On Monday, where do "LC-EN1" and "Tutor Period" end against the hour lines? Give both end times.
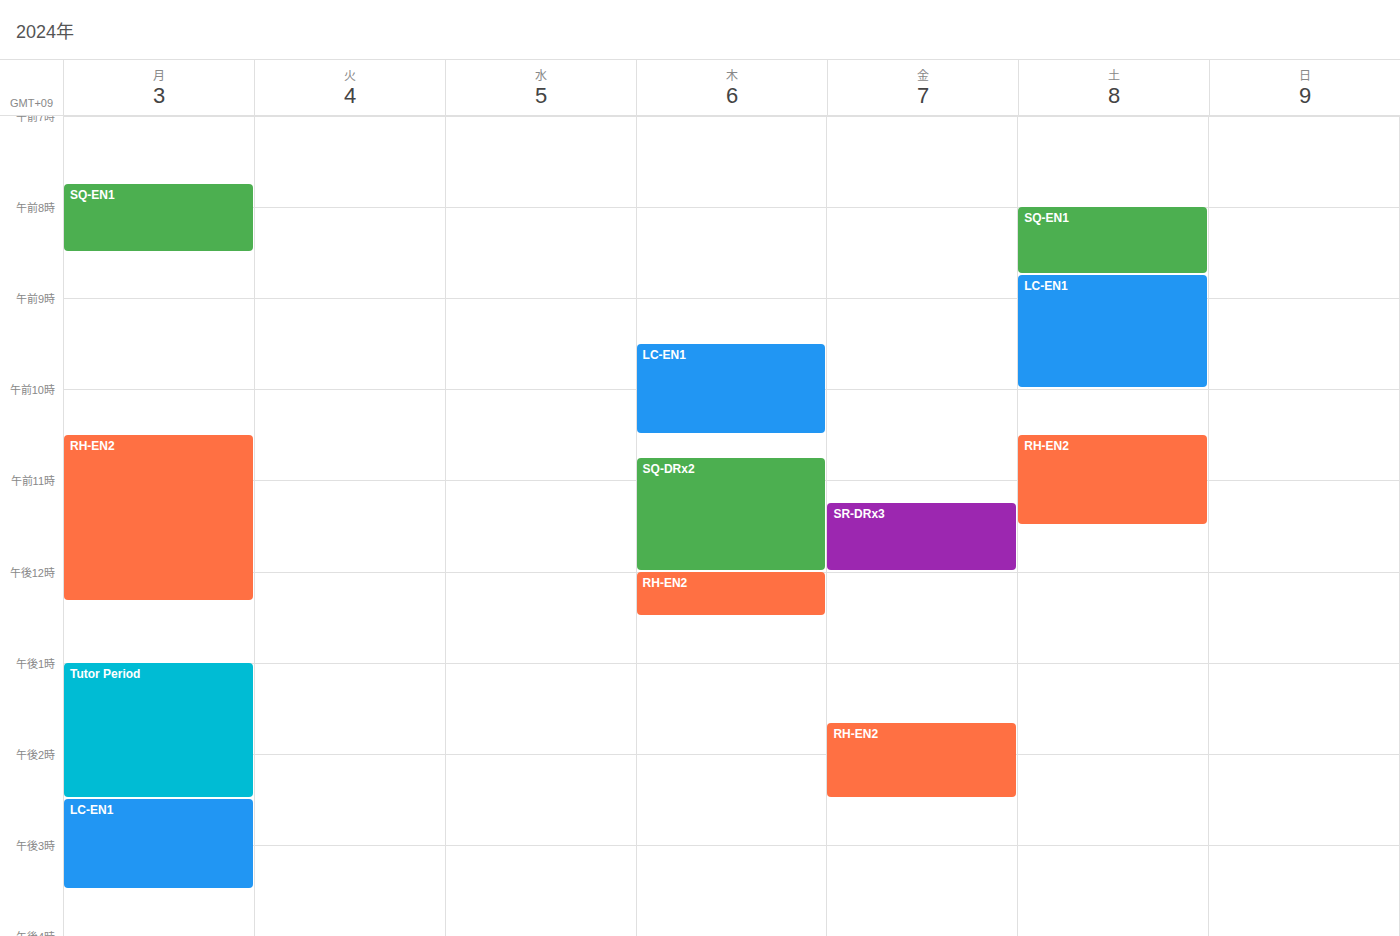
"LC-EN1": 15:30, halfway between the 15:00 and 16:00 lines. "Tutor Period": 14:30, halfway between the 14:00 and 15:00 lines.